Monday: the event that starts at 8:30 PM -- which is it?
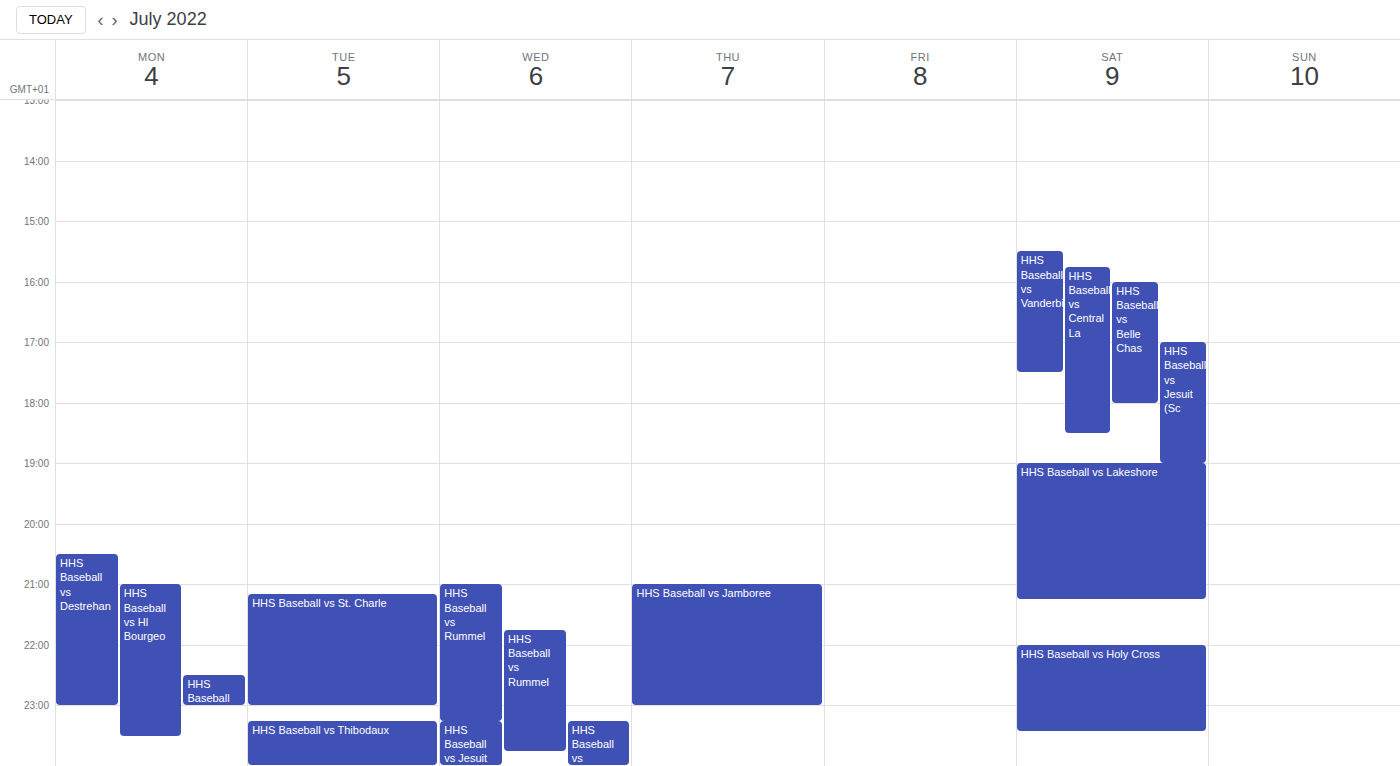
"HHS Baseball vs Destrehan"